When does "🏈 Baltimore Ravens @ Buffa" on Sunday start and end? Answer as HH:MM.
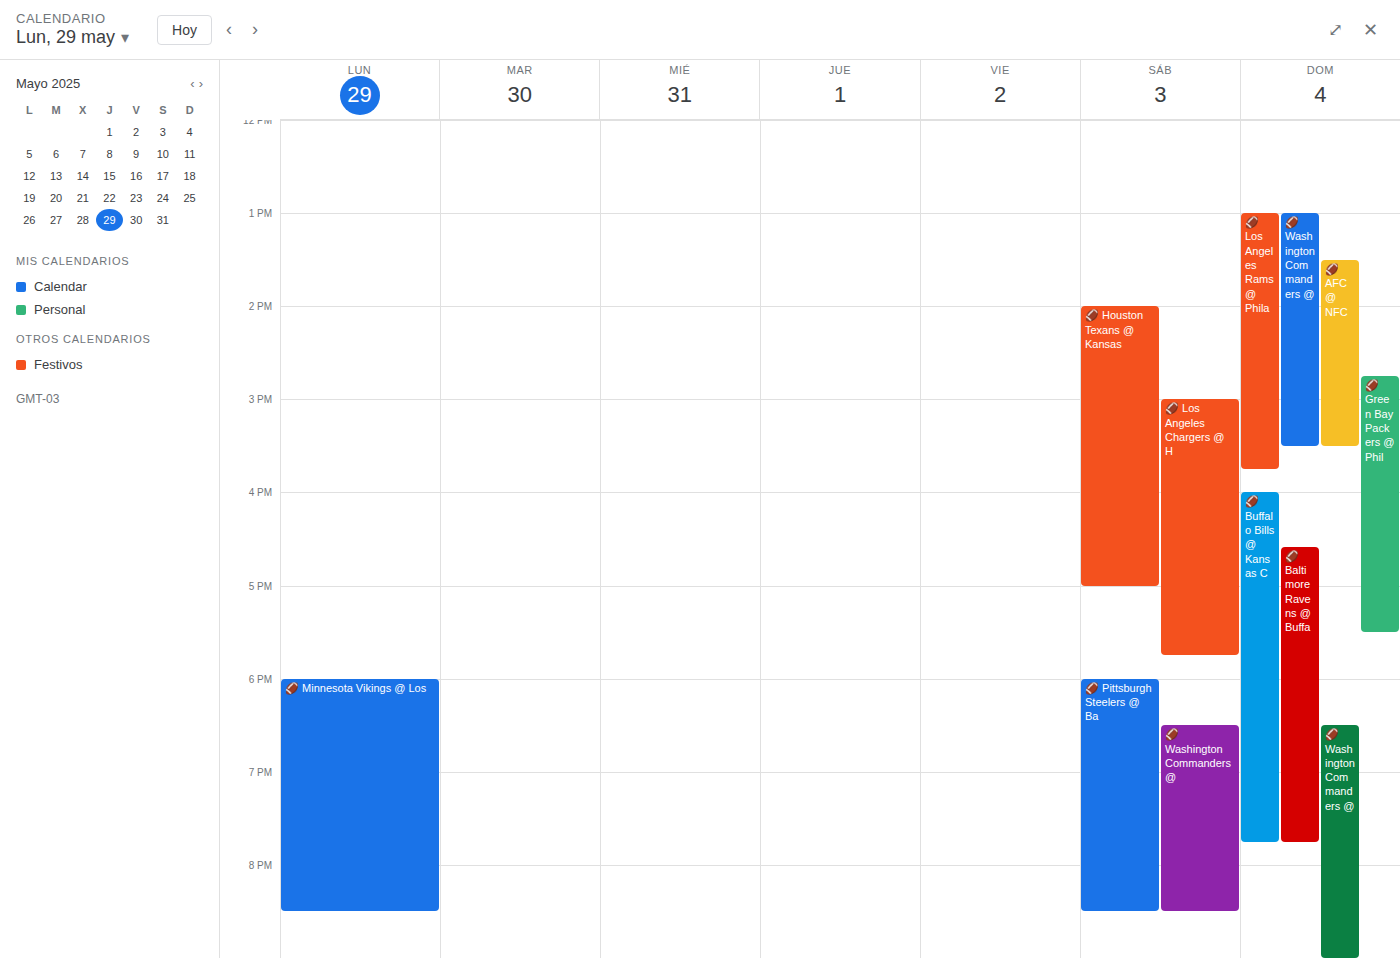
16:35 to 19:45